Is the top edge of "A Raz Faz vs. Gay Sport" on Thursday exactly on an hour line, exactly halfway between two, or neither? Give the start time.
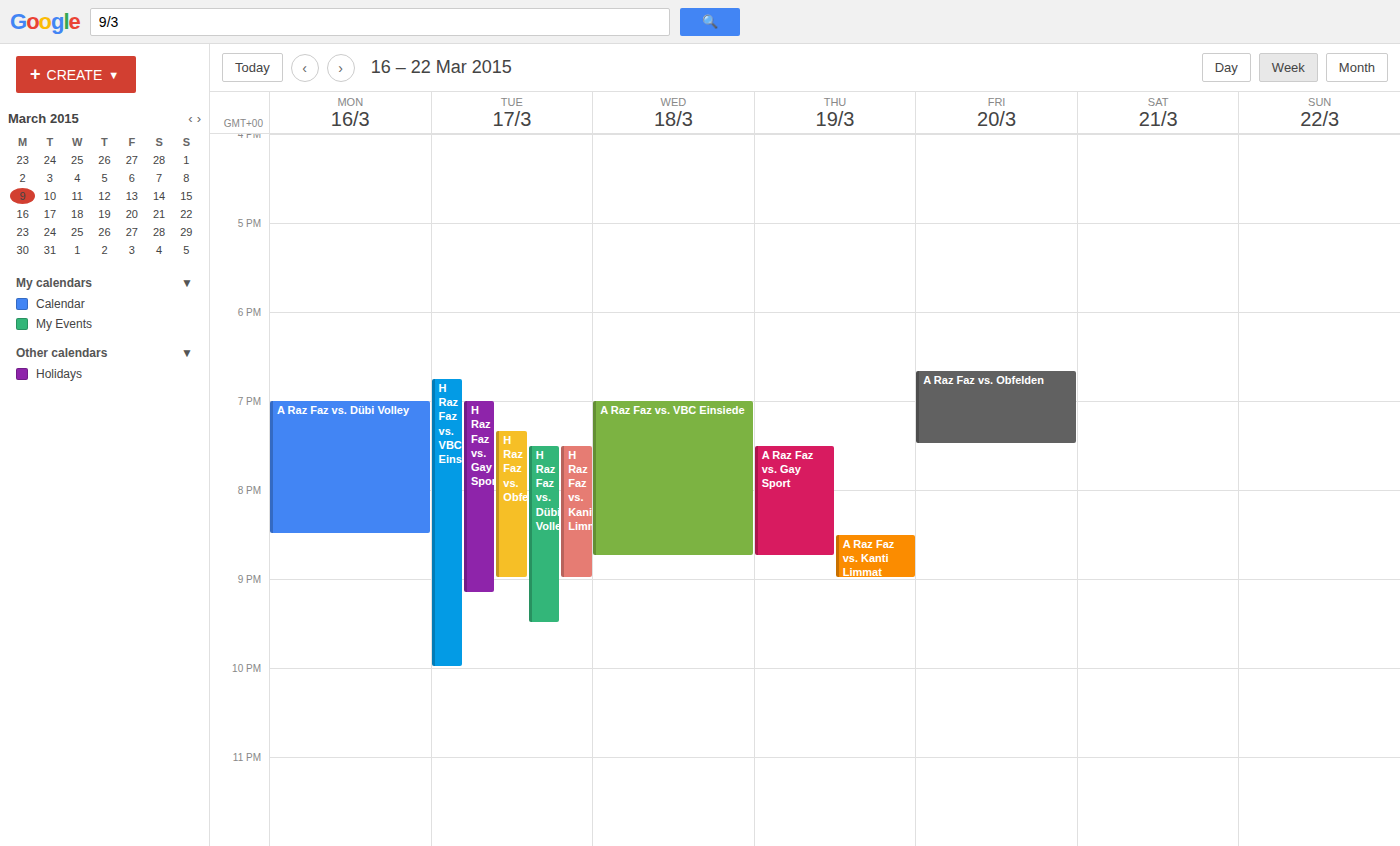
7:30 PM -- halfway between the 7 PM and 8 PM lines.